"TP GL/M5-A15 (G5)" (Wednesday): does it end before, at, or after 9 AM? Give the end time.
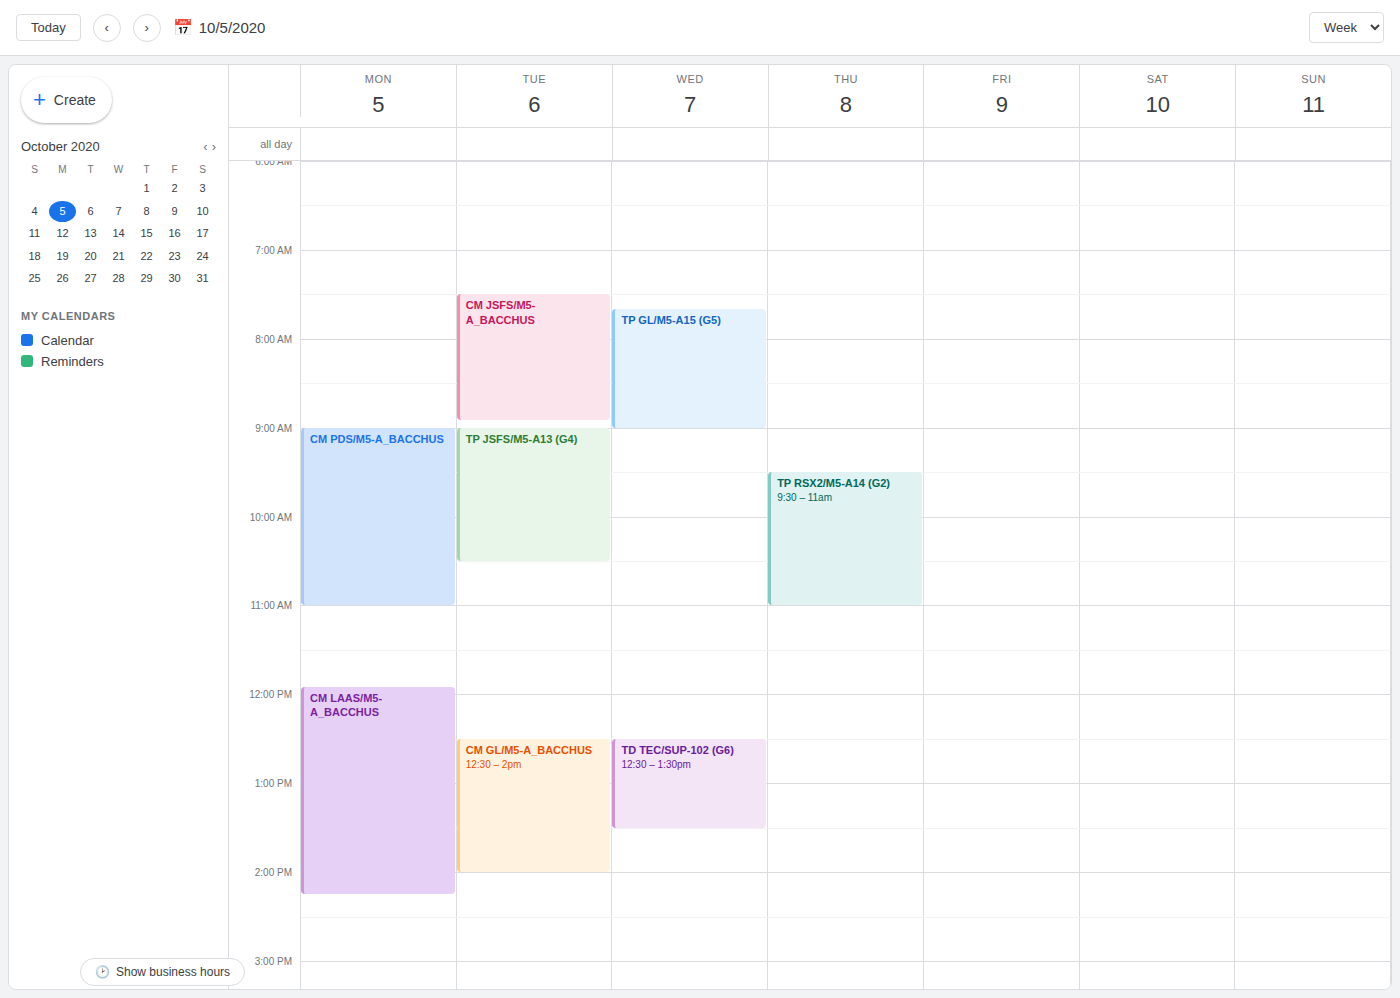
9:00 AM -- exactly at 9 AM, on the 9 AM line.